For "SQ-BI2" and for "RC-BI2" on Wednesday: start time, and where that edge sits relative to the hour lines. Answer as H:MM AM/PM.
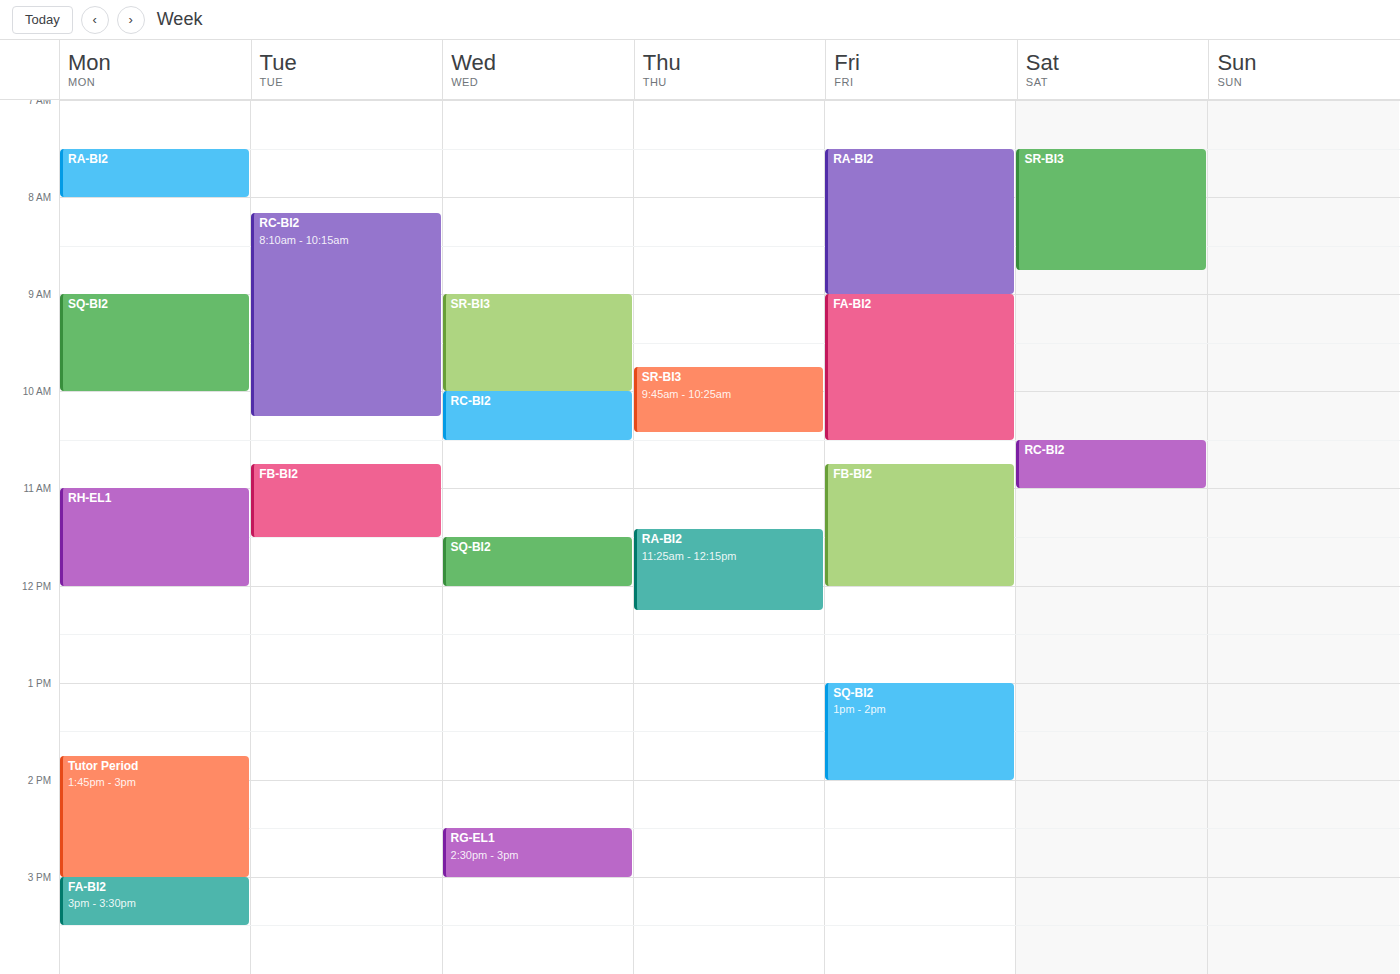
"SQ-BI2": 11:30 AM, halfway between the 11 AM and 12 PM lines. "RC-BI2": 10:00 AM, exactly on the 10 AM line.